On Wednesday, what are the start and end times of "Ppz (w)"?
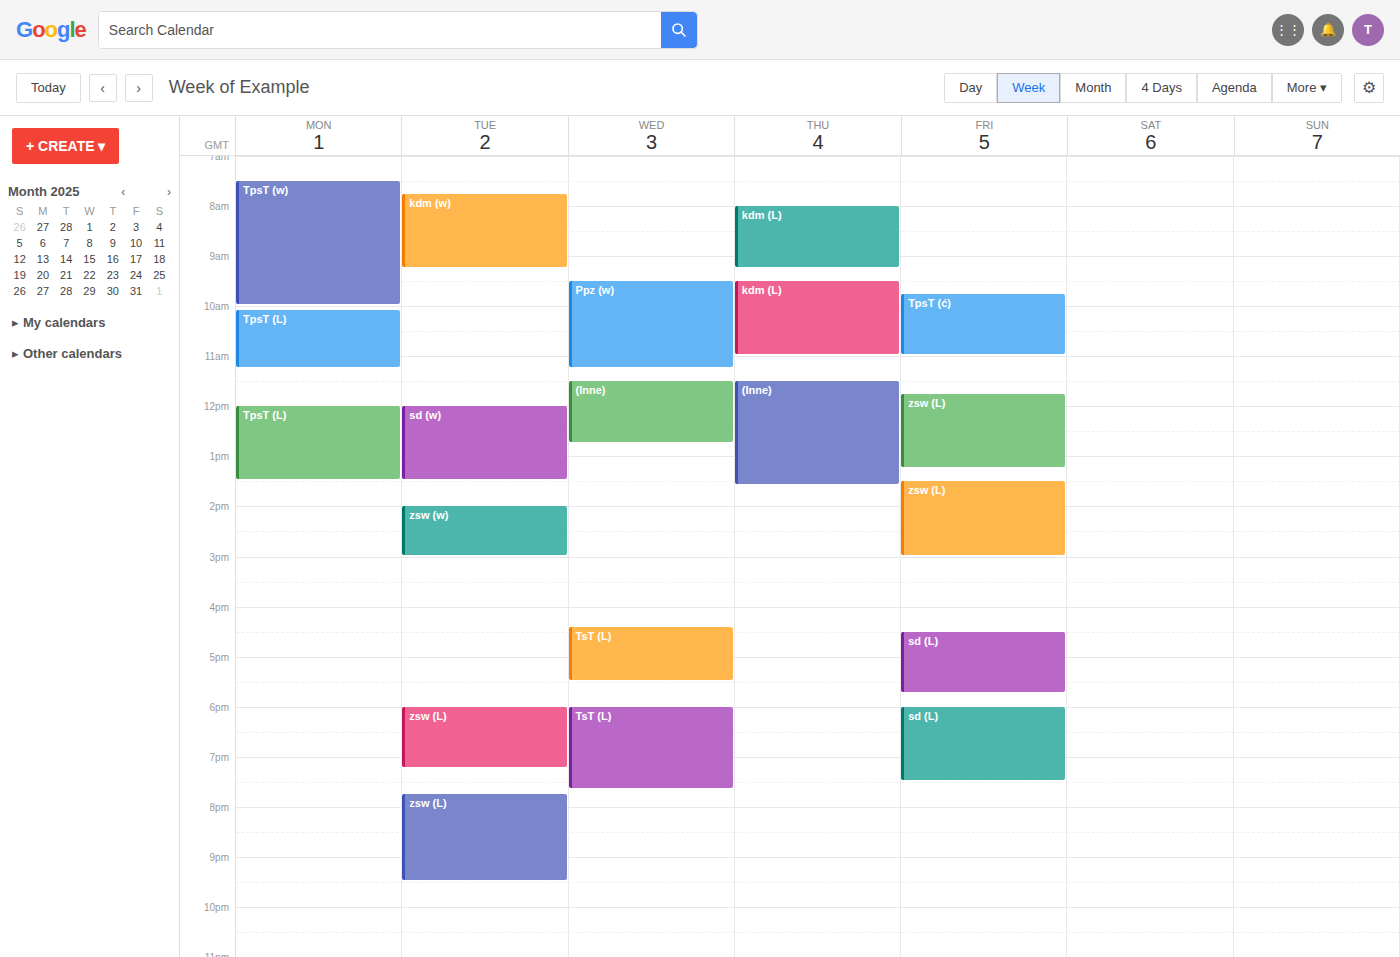
9:30 AM to 11:15 AM